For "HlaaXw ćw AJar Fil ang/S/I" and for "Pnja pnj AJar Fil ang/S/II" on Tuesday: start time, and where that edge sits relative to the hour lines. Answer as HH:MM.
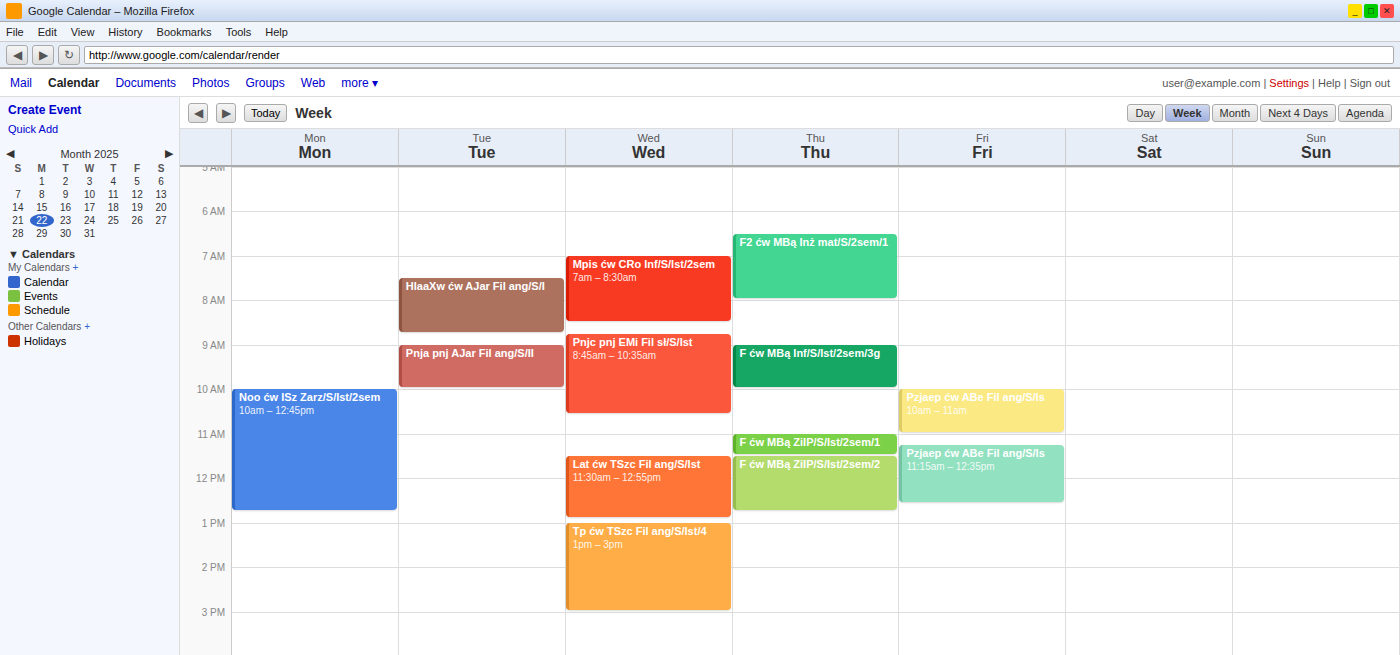
"HlaaXw ćw AJar Fil ang/S/I": 07:30, halfway between the 07:00 and 08:00 lines. "Pnja pnj AJar Fil ang/S/II": 09:00, exactly on the 09:00 line.